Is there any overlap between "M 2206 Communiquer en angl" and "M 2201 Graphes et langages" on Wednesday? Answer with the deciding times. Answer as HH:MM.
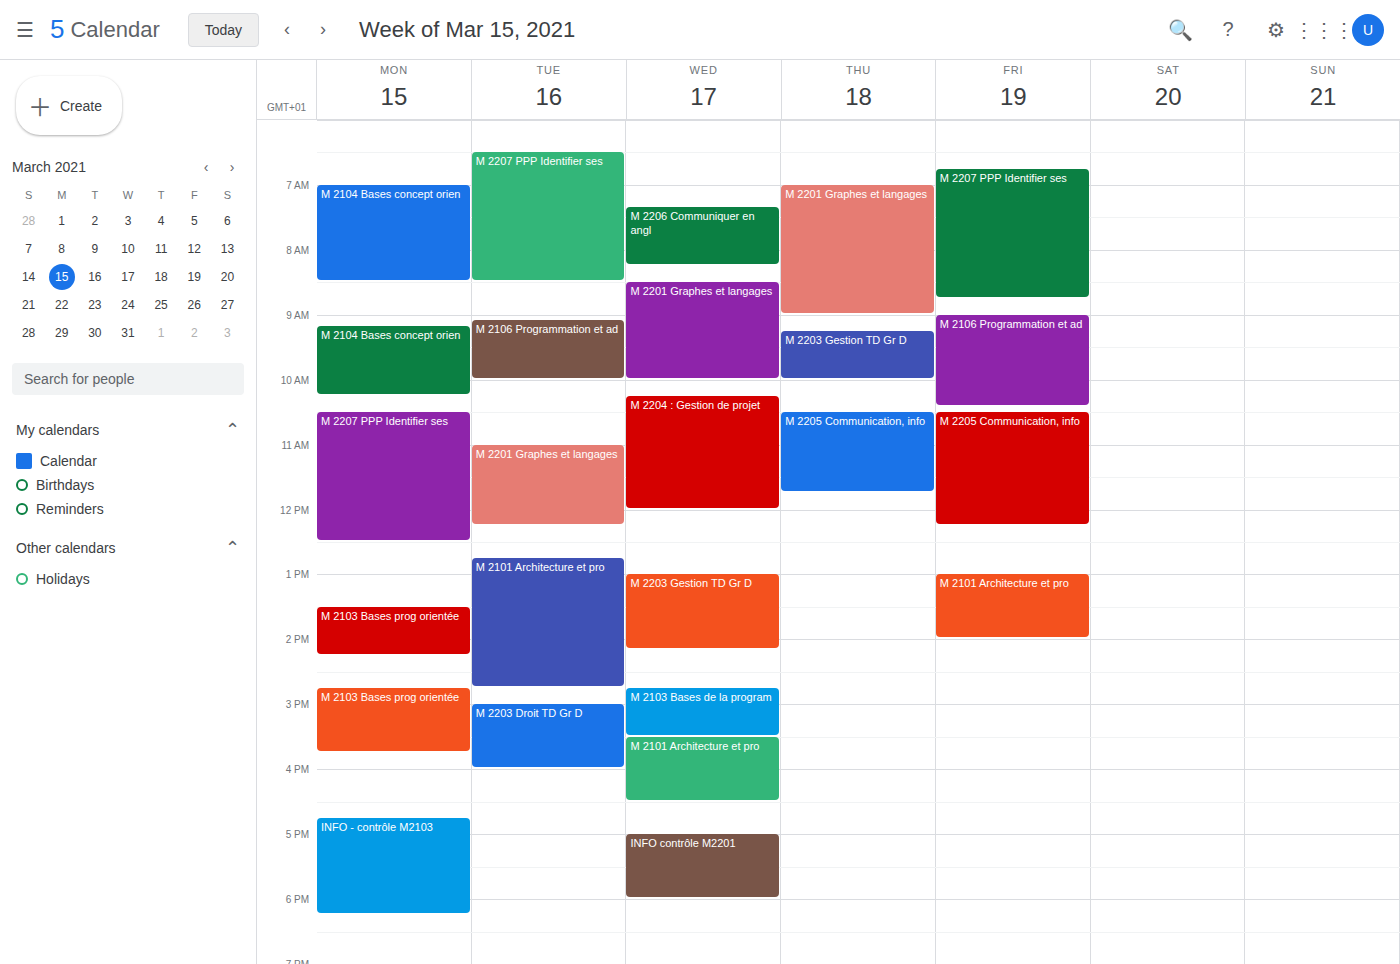
"M 2206 Communiquer en angl" ends at 08:15 and "M 2201 Graphes et langages" starts at 08:30 -- no overlap.